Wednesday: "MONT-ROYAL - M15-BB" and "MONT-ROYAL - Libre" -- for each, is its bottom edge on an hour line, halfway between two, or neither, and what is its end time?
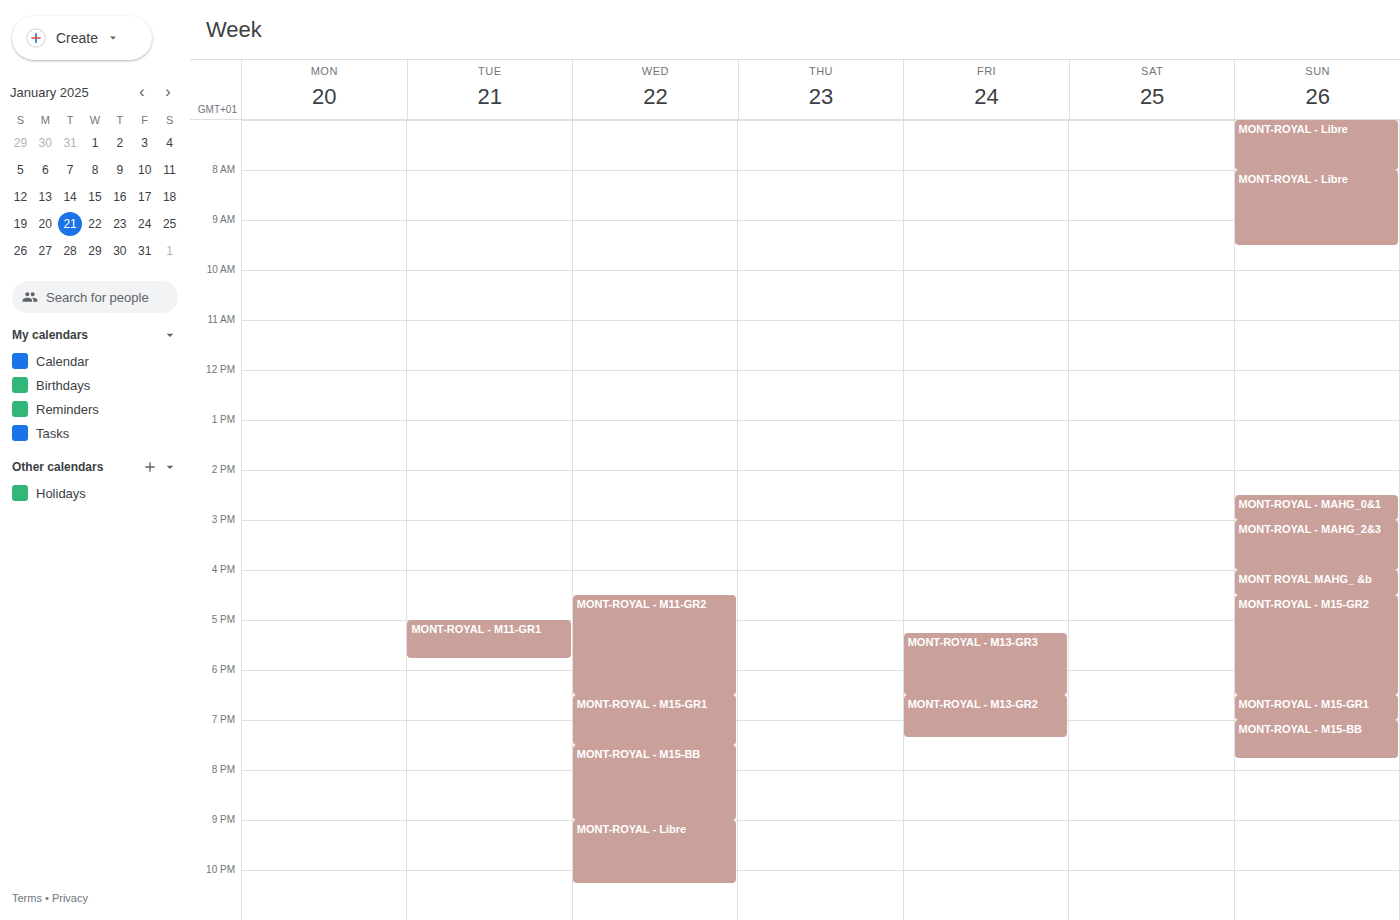
"MONT-ROYAL - M15-BB": 9:00 PM, exactly on the 9 PM line. "MONT-ROYAL - Libre": 10:15 PM, neither: a quarter of the way from the 10 PM line to the 11 PM line.